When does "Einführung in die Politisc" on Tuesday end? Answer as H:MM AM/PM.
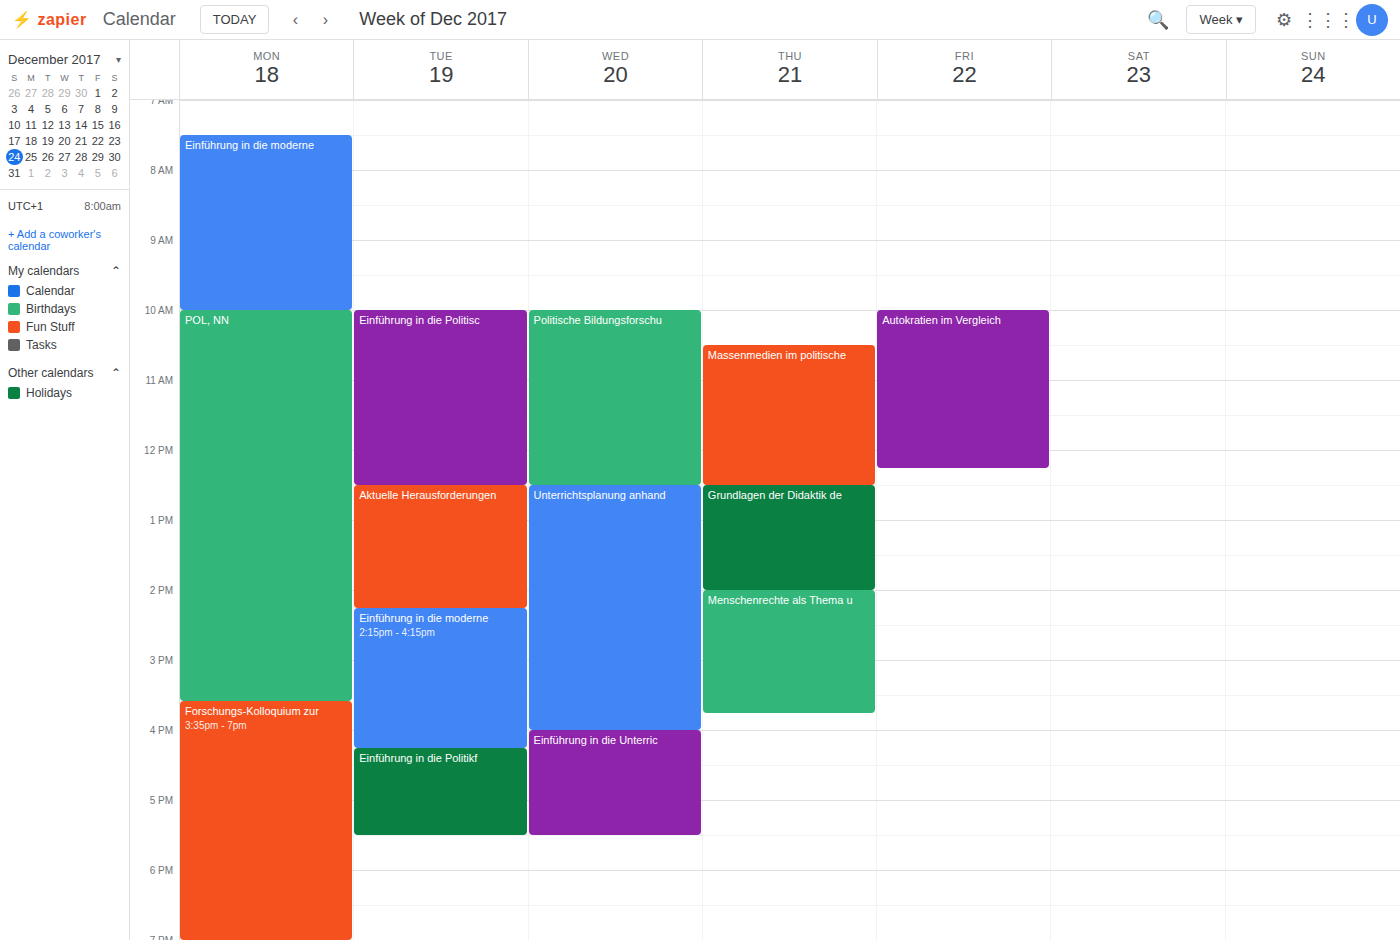
12:30 PM